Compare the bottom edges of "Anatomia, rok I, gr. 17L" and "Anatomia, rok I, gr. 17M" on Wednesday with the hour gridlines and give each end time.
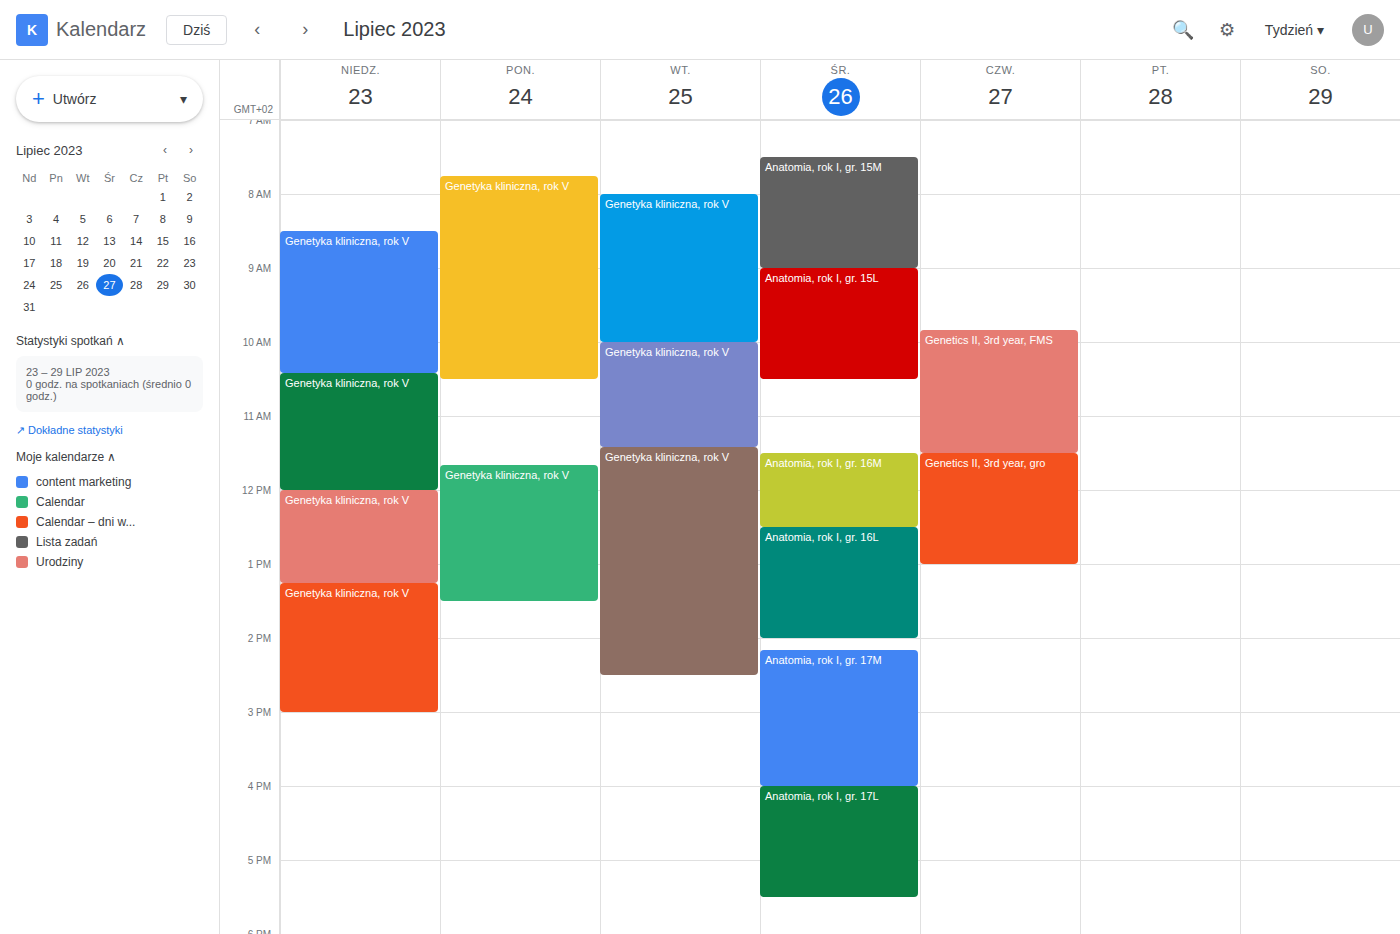
"Anatomia, rok I, gr. 17L": 5:30 PM, halfway between the 5 PM and 6 PM lines. "Anatomia, rok I, gr. 17M": 4:00 PM, exactly on the 4 PM line.